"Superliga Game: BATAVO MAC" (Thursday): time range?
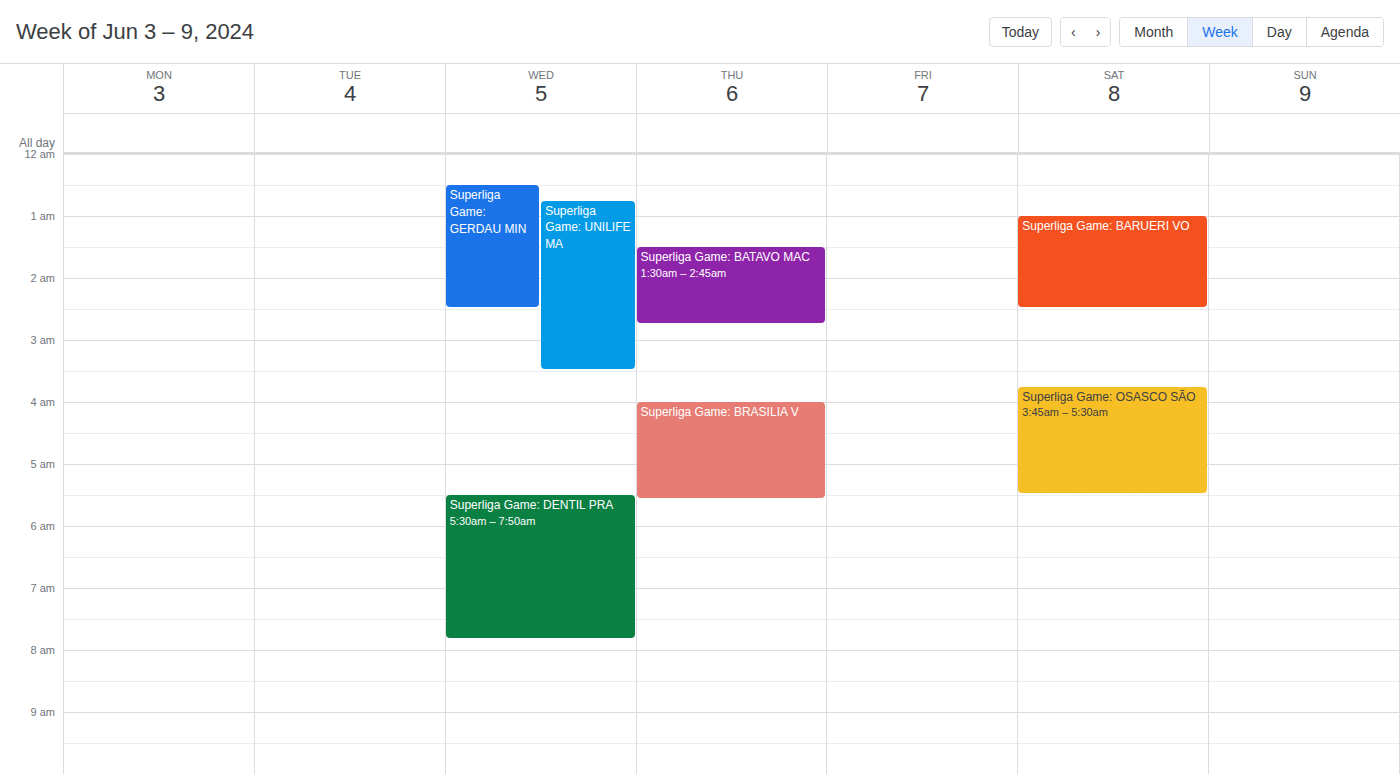
1:30 AM to 2:45 AM